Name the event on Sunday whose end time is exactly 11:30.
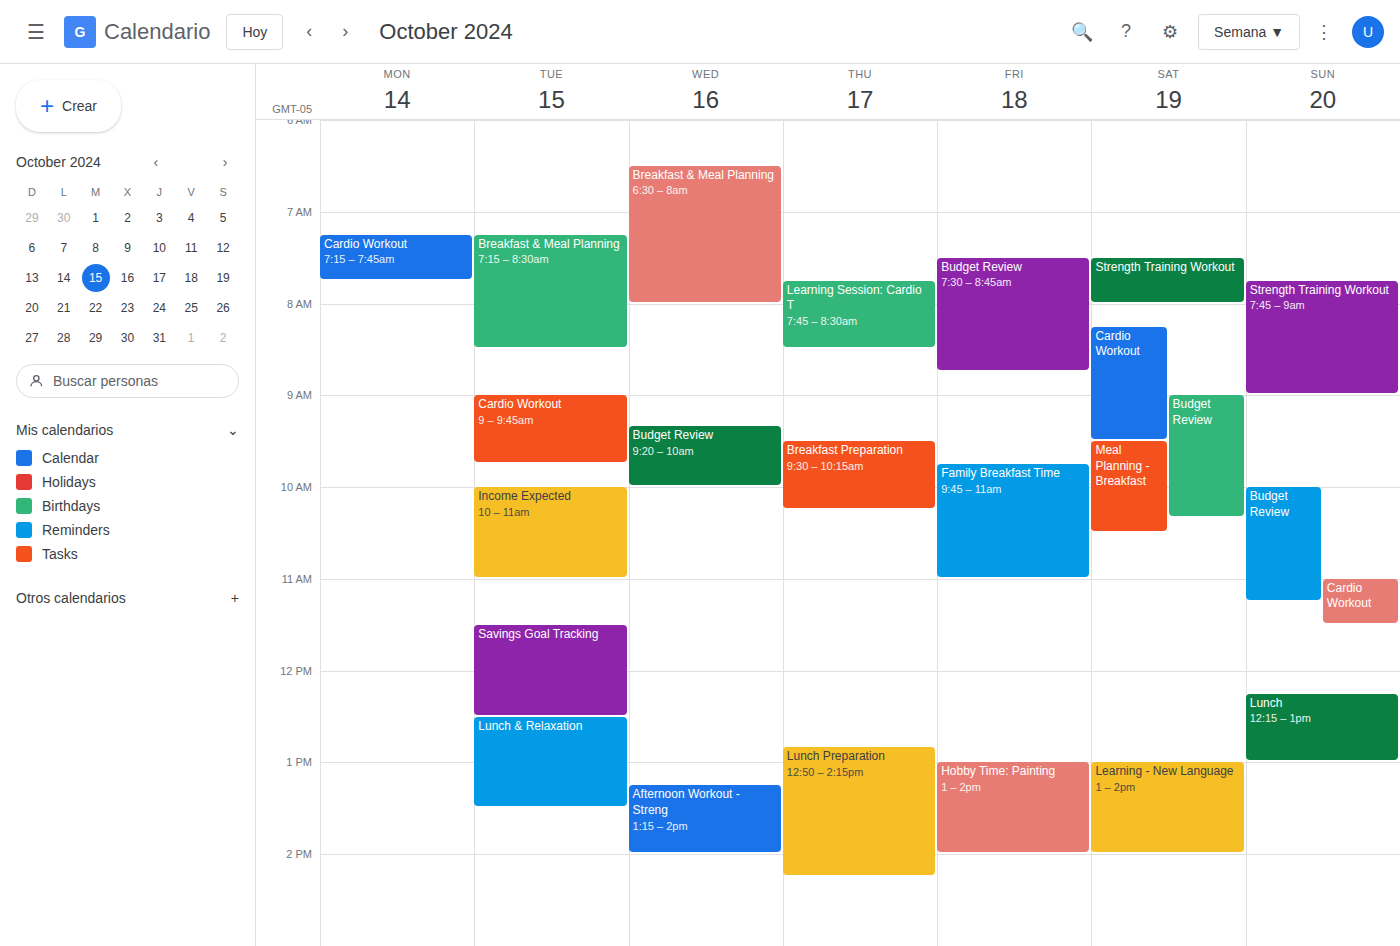
"Cardio Workout"